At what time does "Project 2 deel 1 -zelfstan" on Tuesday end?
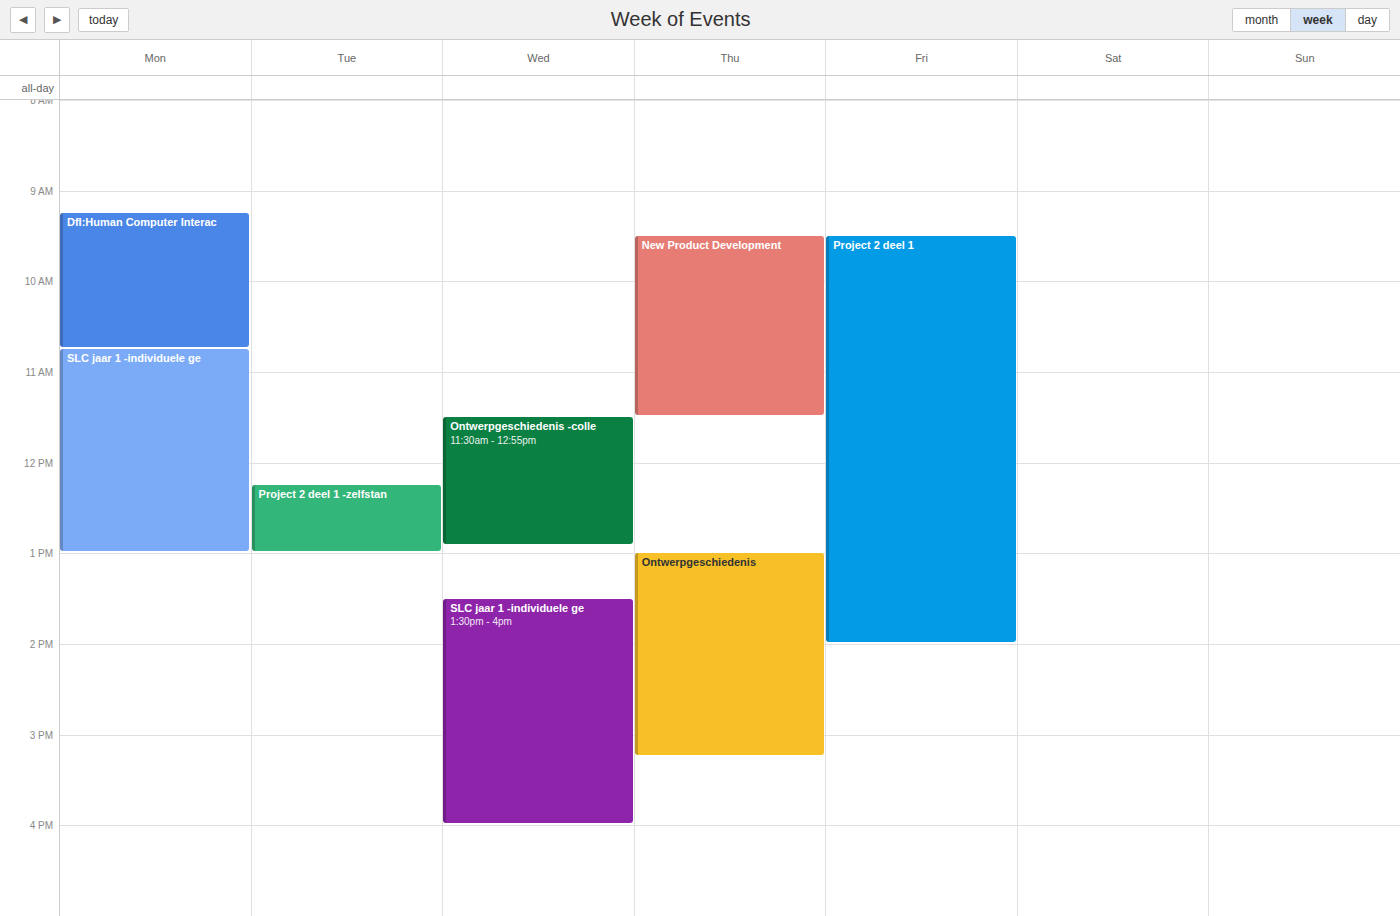
13:00